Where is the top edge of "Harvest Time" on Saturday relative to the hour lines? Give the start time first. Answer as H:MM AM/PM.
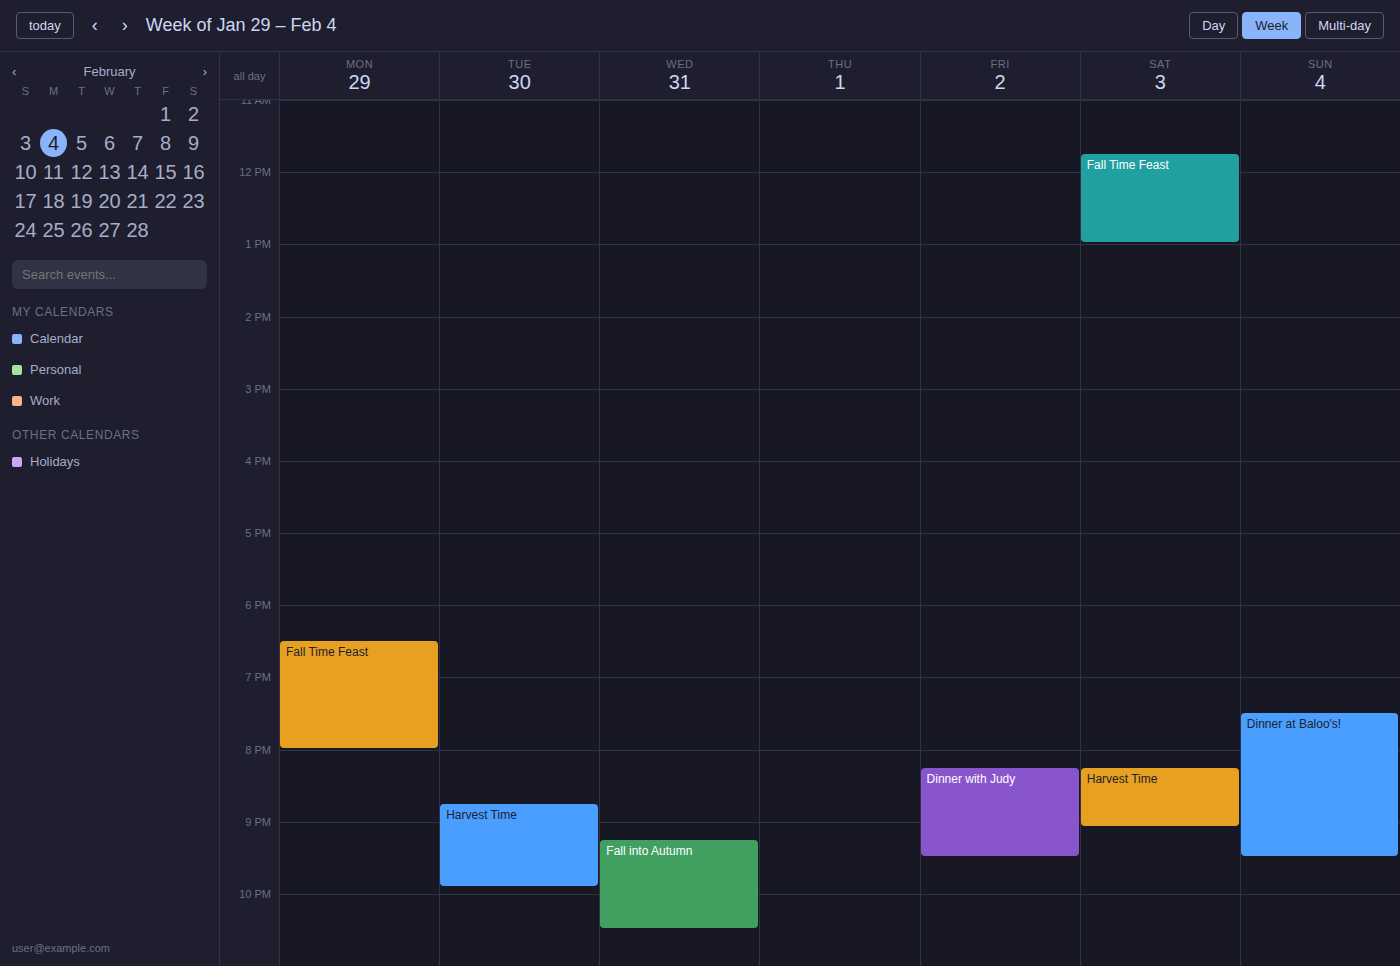
8:15 PM -- neither: a quarter of the way from the 8 PM line to the 9 PM line.